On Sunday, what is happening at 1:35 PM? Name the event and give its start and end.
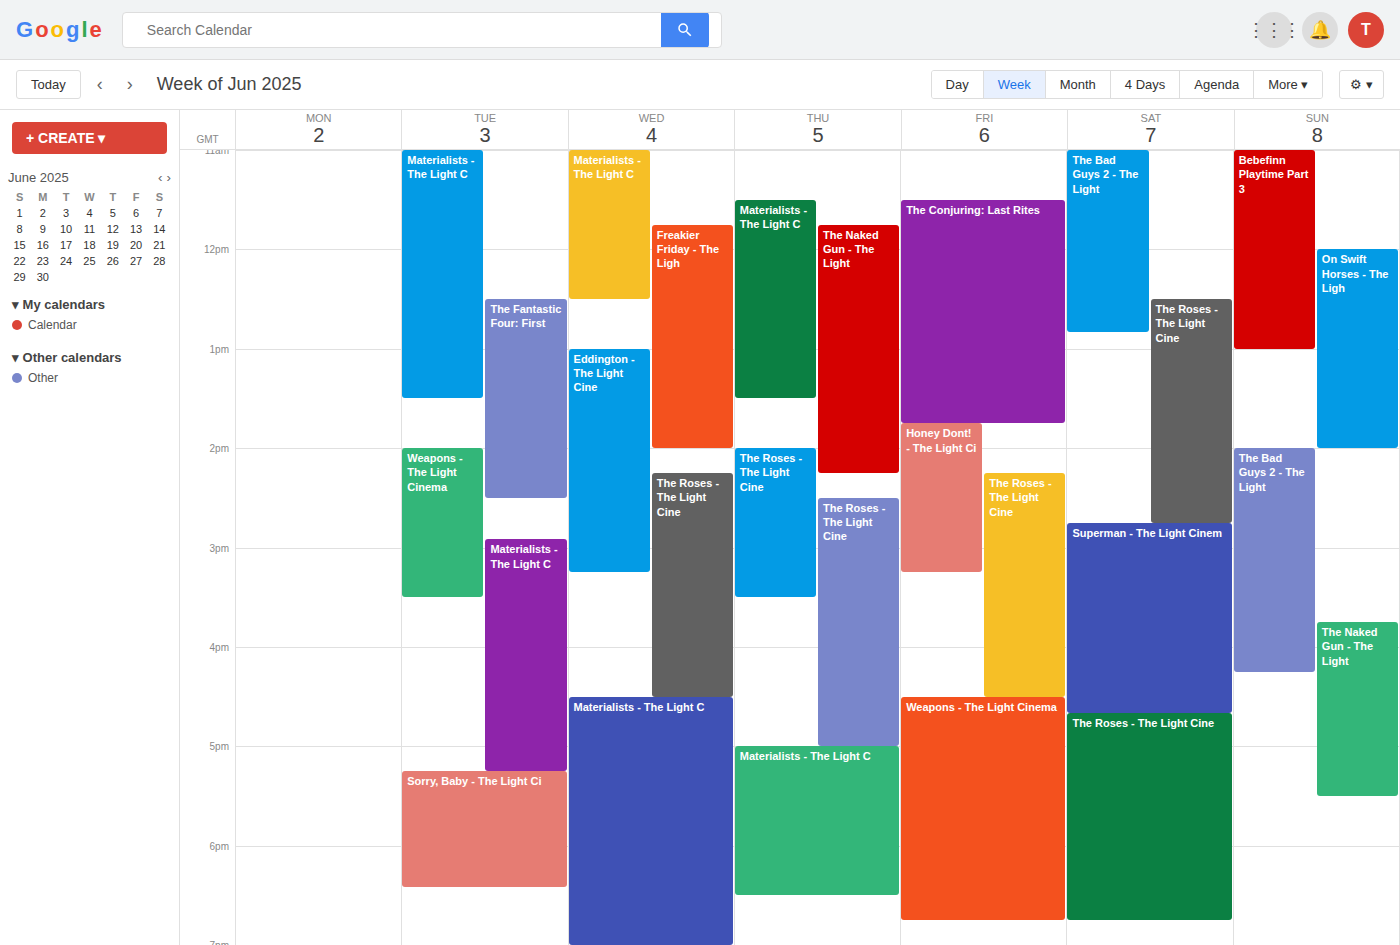
"On Swift Horses - The Ligh", 12:00 PM to 2:00 PM